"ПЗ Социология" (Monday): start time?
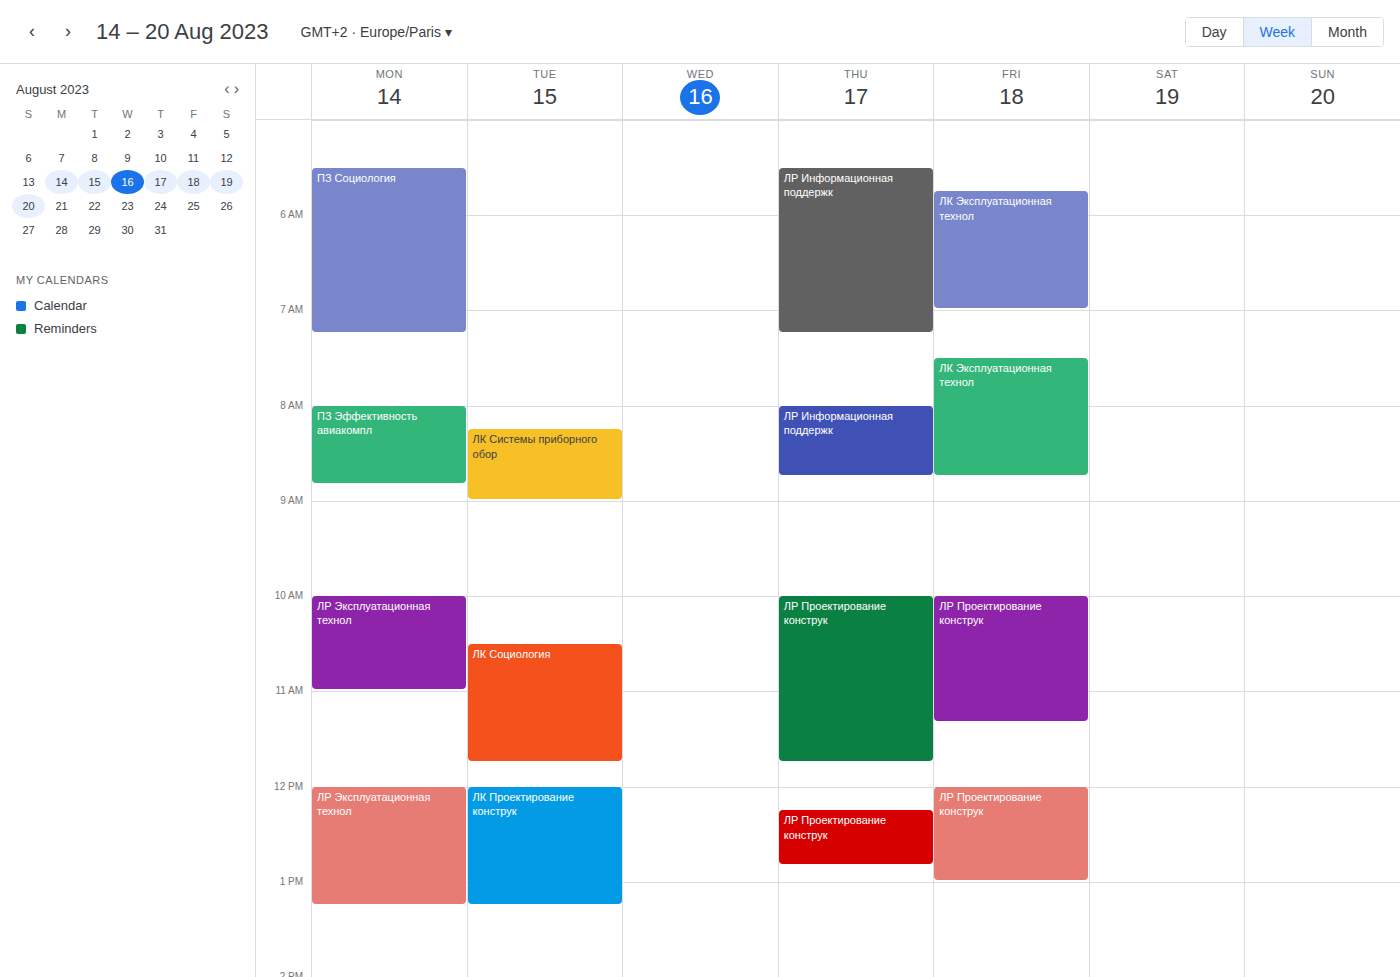
5:30 AM